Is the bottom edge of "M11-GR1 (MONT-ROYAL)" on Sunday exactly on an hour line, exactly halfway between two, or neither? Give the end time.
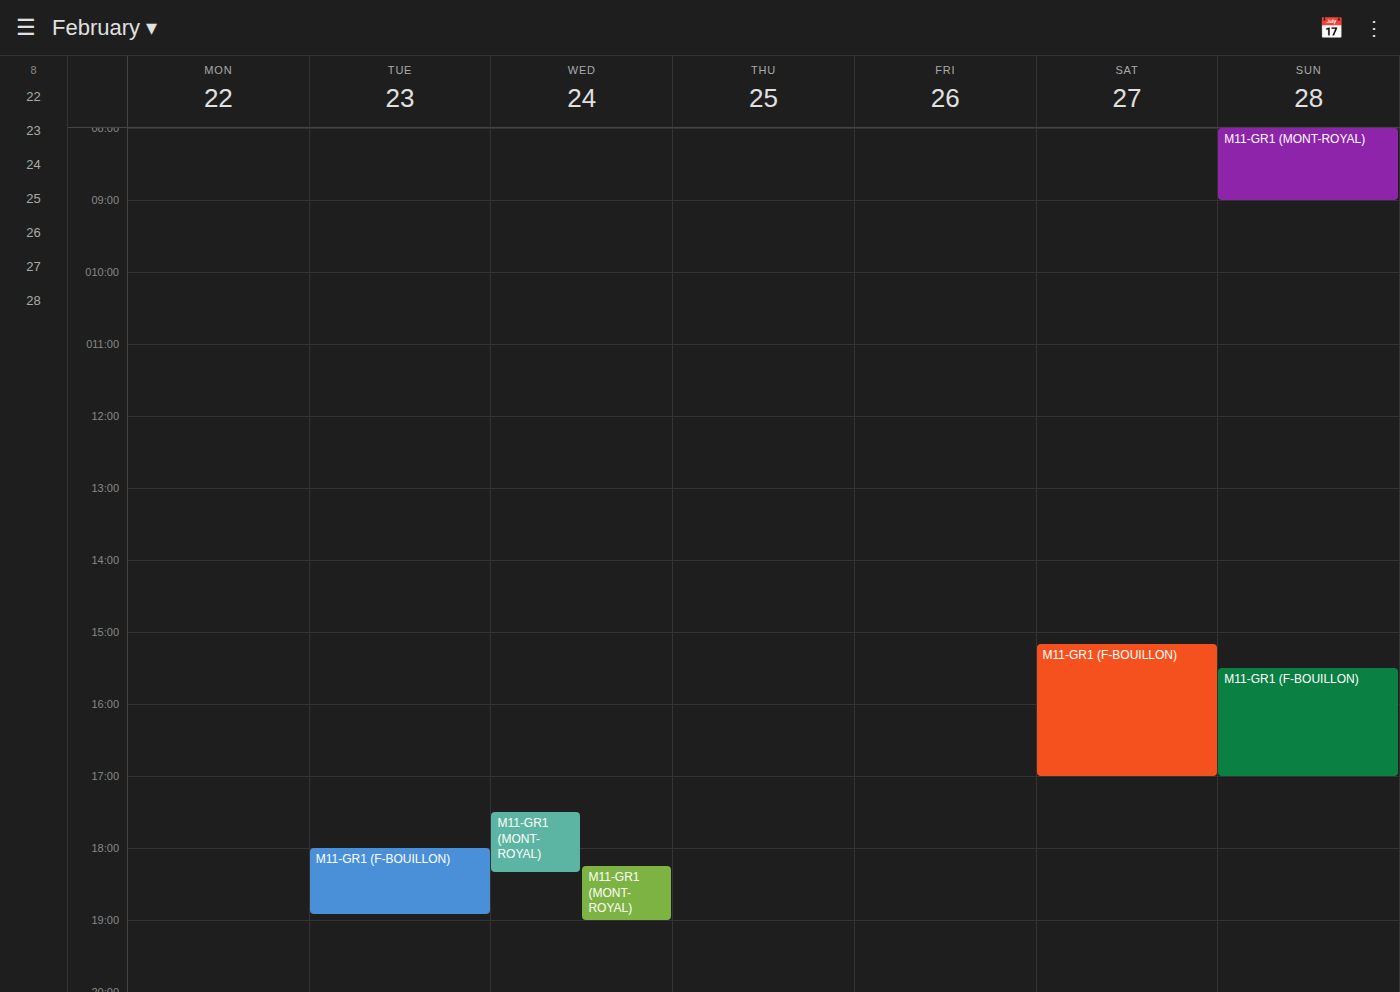
09:00 -- exactly on the 09:00 line.